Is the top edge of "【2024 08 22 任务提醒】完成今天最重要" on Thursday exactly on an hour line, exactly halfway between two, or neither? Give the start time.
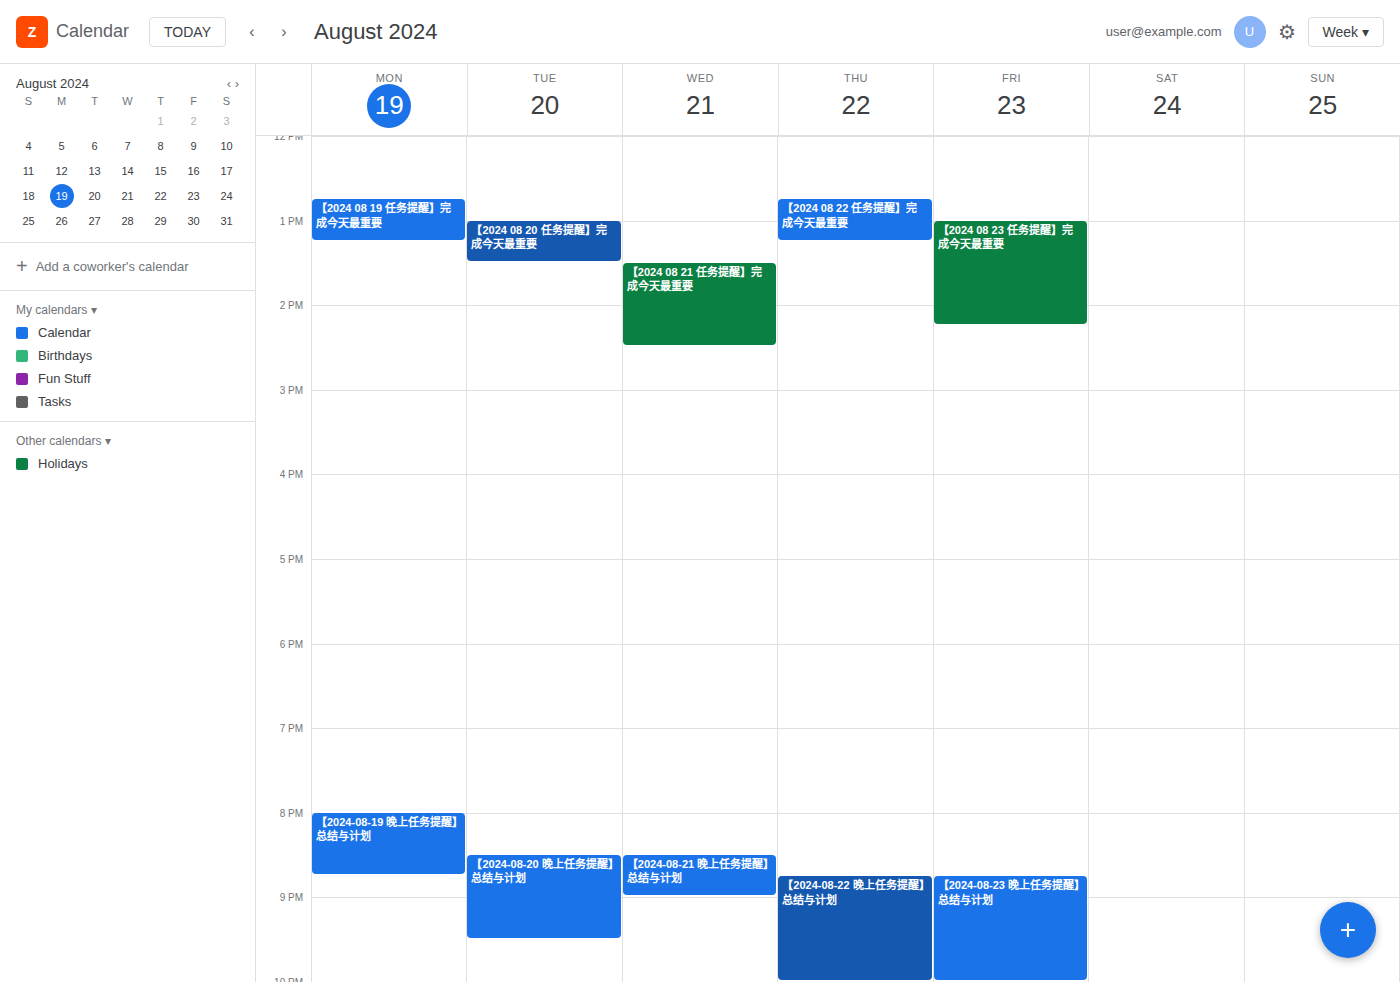
12:45 PM -- neither: three quarters of the way from the 12 PM line to the 1 PM line.